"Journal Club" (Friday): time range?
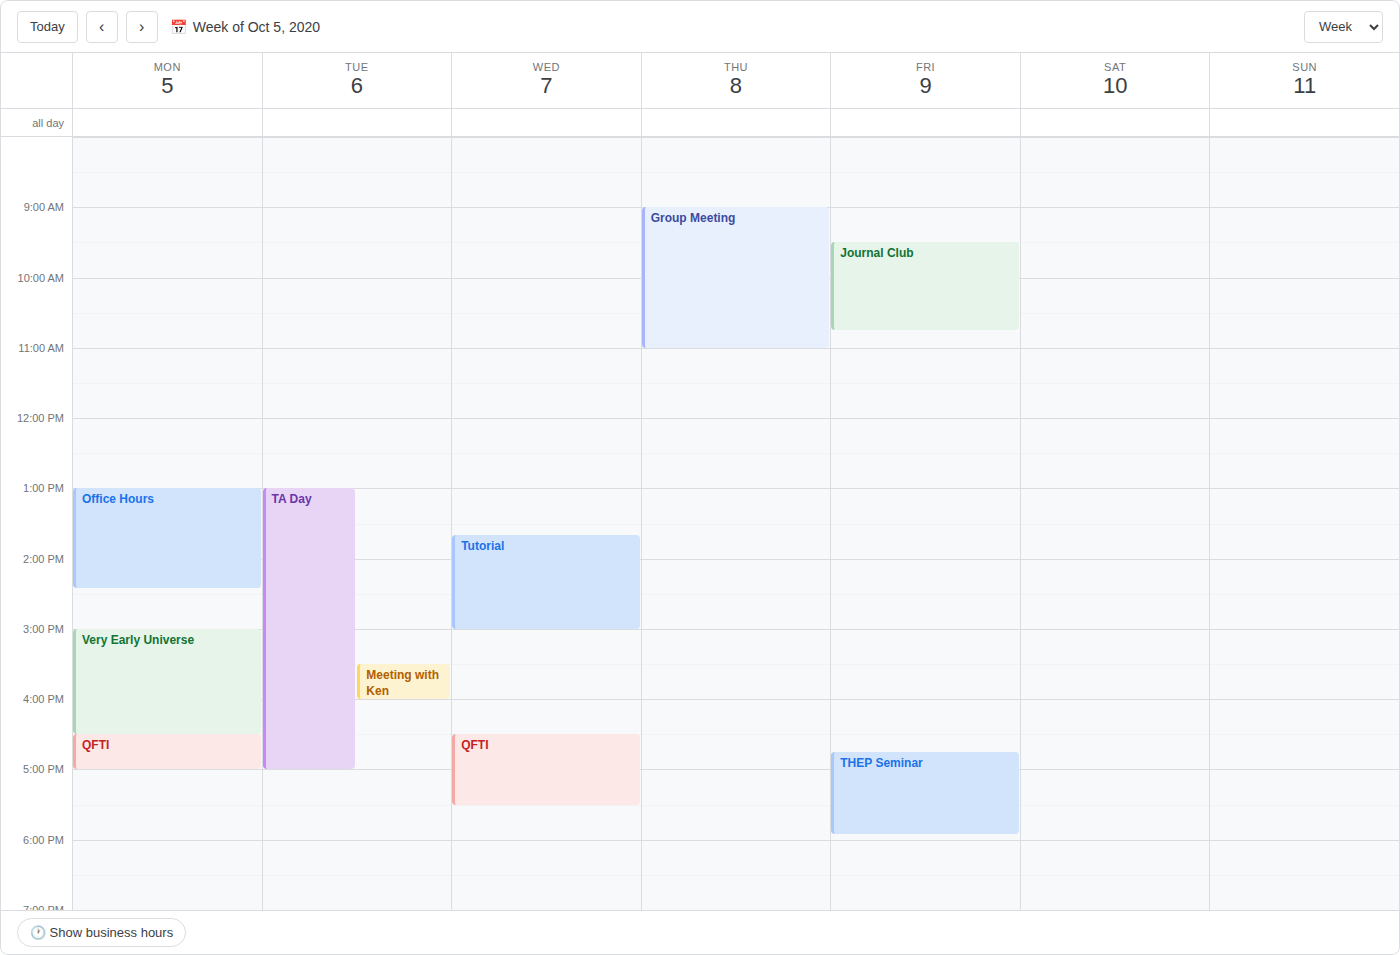
9:30 AM to 10:45 AM